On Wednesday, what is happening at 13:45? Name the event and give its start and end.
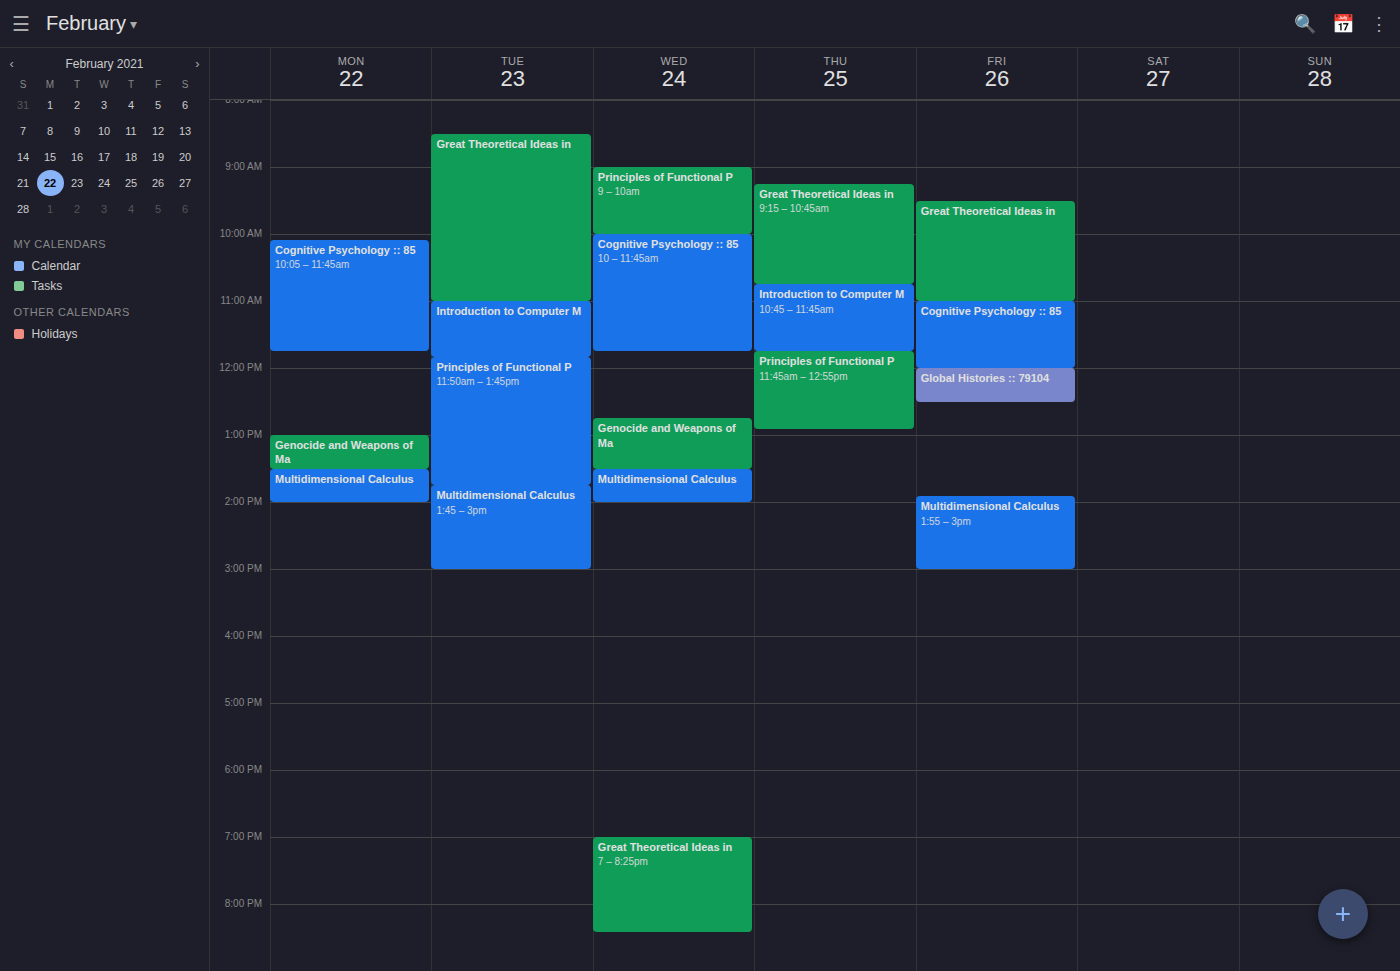
"Multidimensional Calculus", 13:30 to 14:00